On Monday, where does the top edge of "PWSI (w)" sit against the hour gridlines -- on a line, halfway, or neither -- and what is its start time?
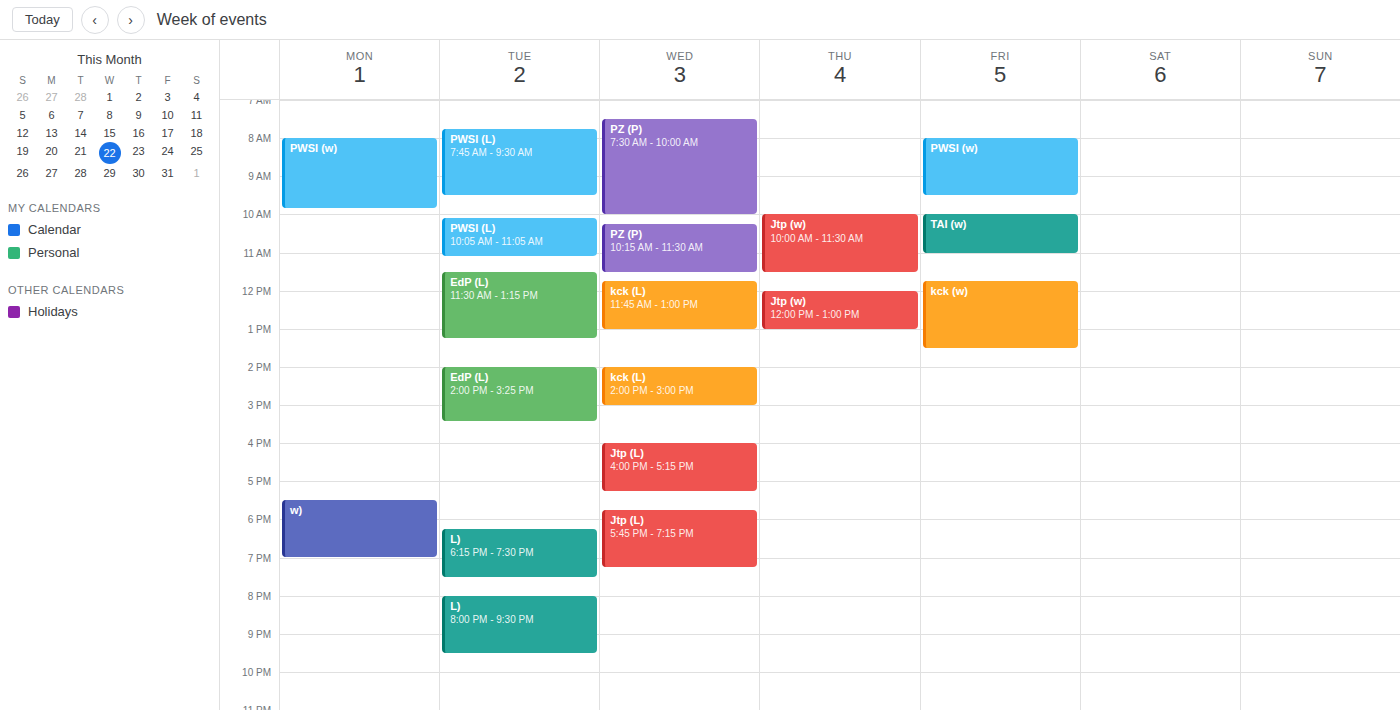
8:00 AM -- exactly on the 8 AM line.